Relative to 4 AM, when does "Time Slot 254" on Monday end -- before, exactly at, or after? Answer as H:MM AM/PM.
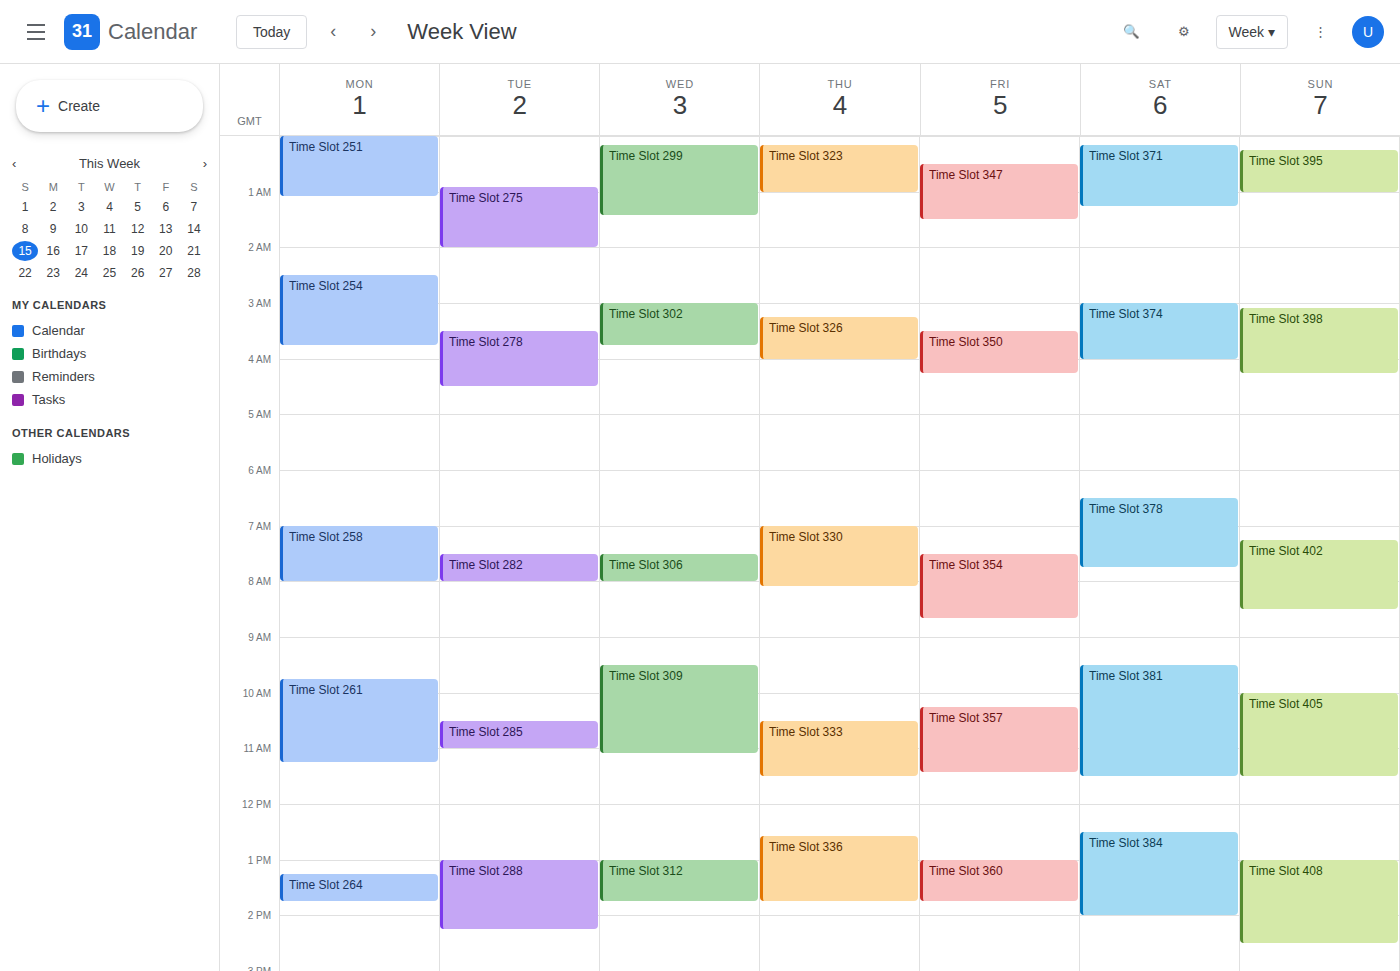
3:45 AM -- before 4 AM, 15 minutes above the 4 AM line.